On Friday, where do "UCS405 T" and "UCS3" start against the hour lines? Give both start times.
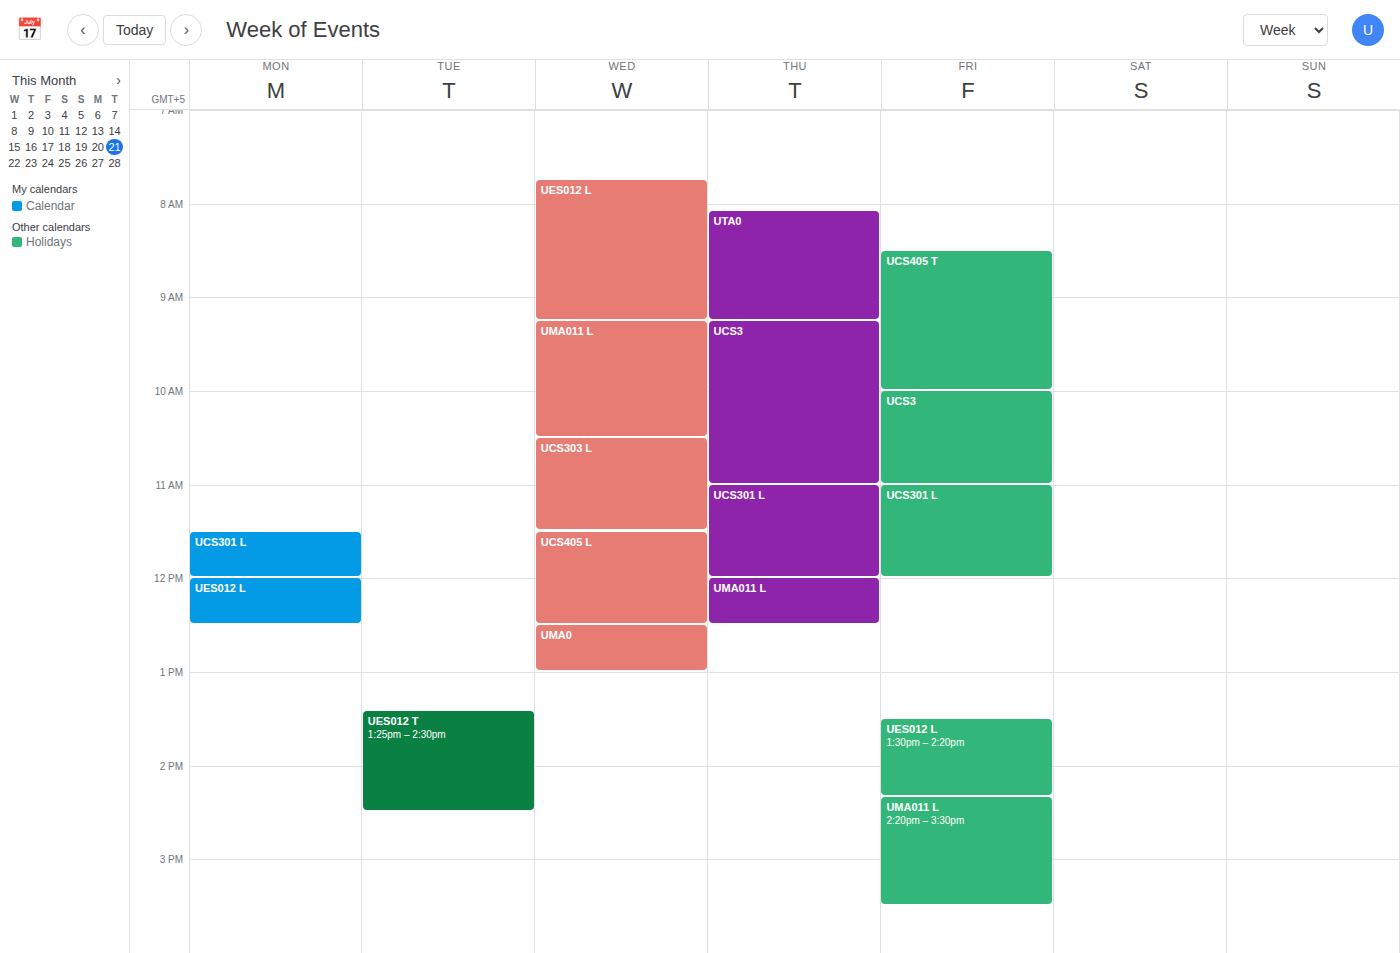
"UCS405 T": 8:30 AM, halfway between the 8 AM and 9 AM lines. "UCS3": 10:00 AM, exactly on the 10 AM line.